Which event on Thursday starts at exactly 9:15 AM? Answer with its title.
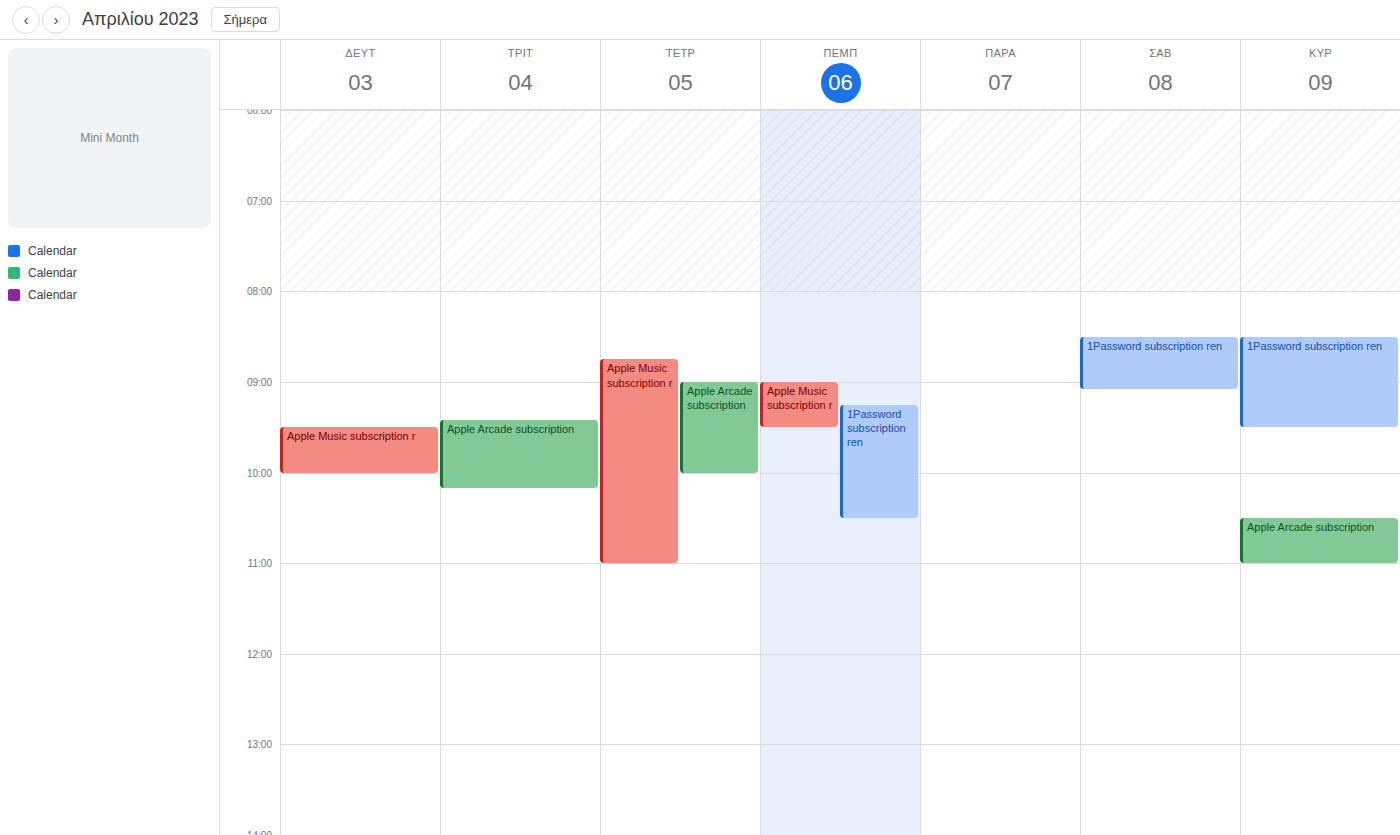
"1Password subscription ren"